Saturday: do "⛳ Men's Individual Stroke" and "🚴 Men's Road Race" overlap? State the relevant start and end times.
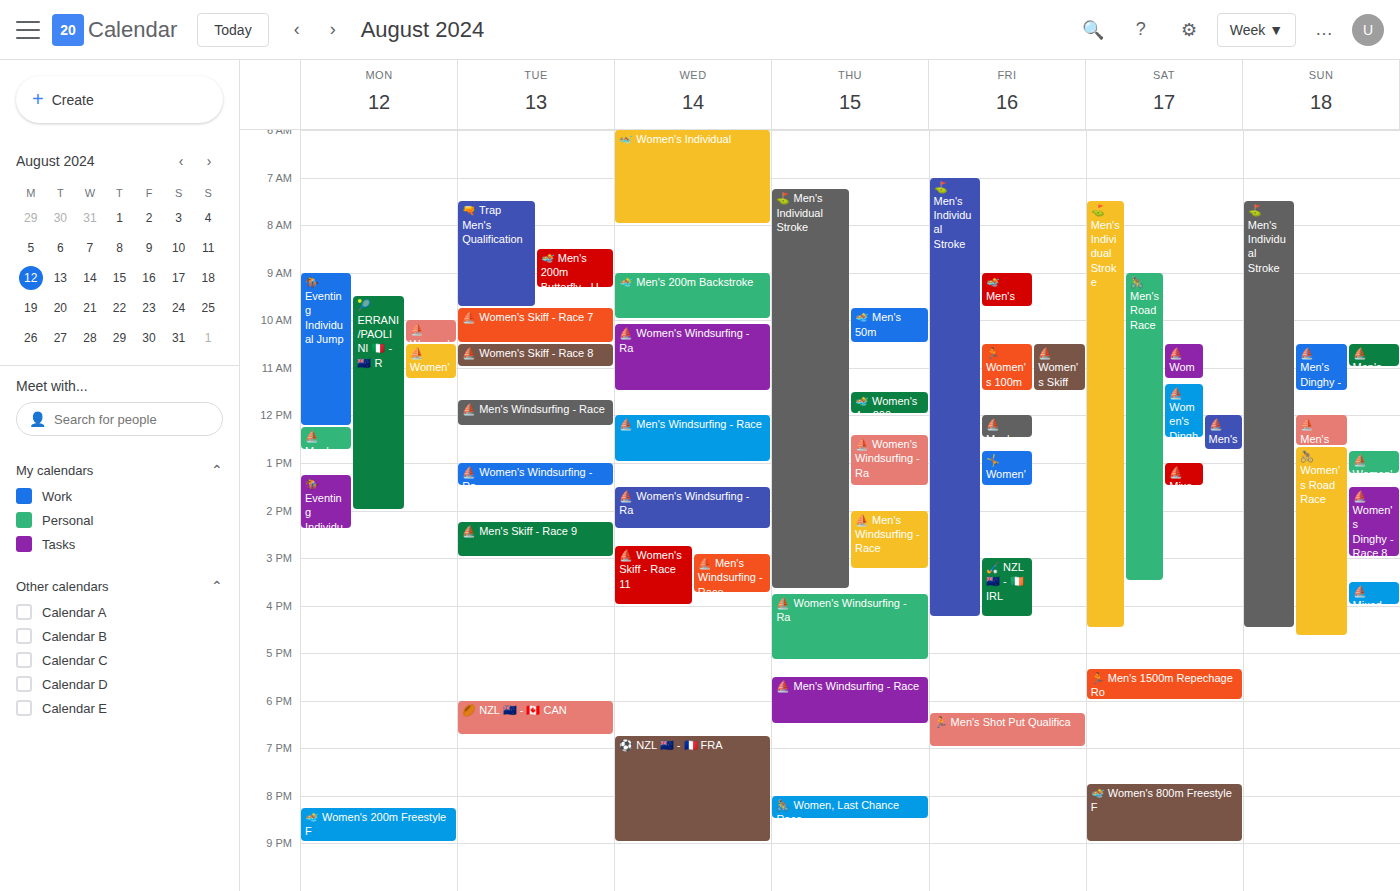
"🚴 Men's Road Race" runs 9:00 AM to 3:30 PM, inside "⛳ Men's Individual Stroke" -- they overlap.